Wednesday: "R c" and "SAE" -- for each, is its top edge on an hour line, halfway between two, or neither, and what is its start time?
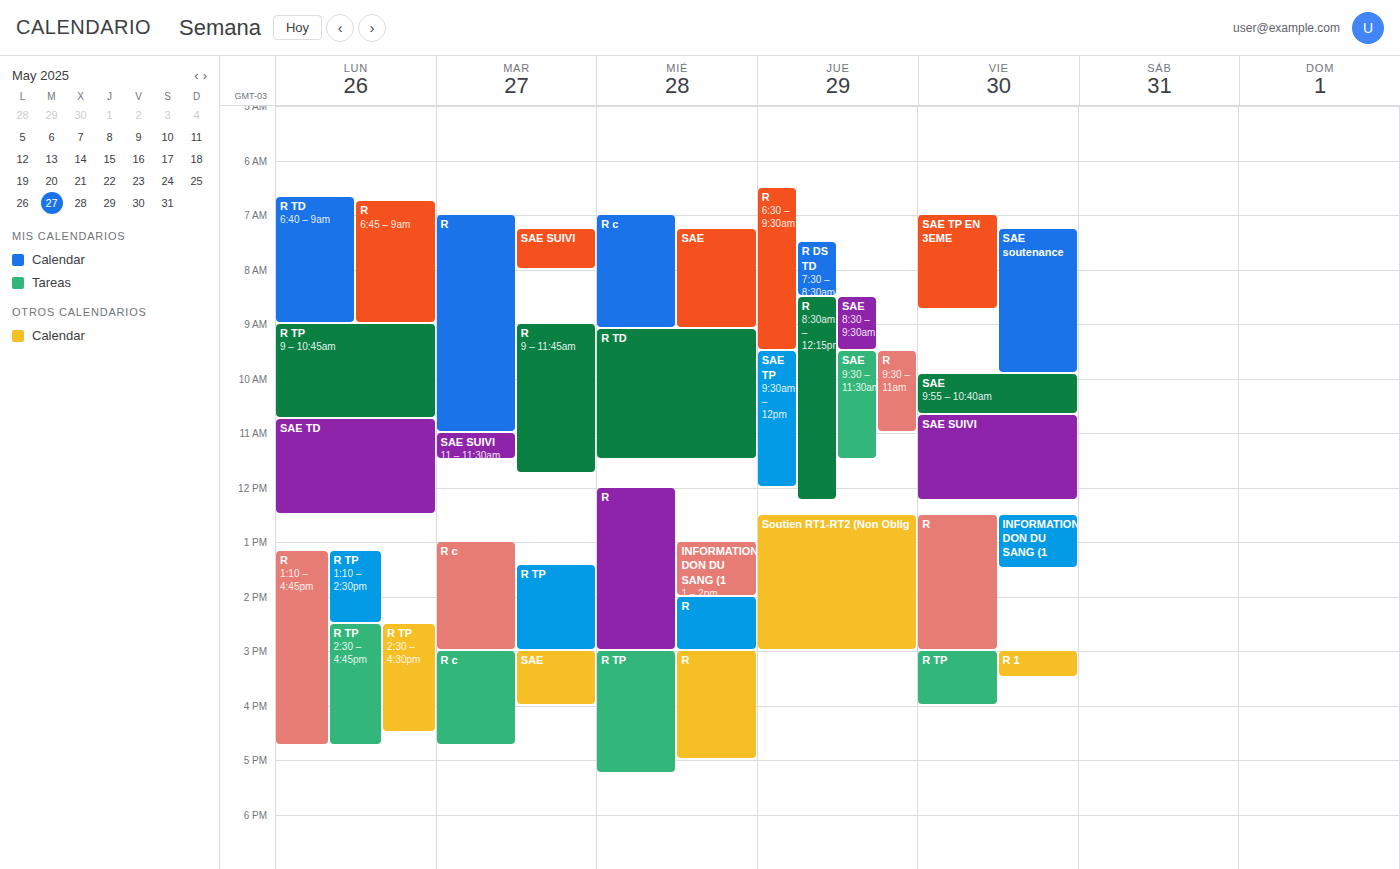
"R c": 7:00 AM, exactly on the 7 AM line. "SAE": 7:15 AM, neither: a quarter of the way from the 7 AM line to the 8 AM line.